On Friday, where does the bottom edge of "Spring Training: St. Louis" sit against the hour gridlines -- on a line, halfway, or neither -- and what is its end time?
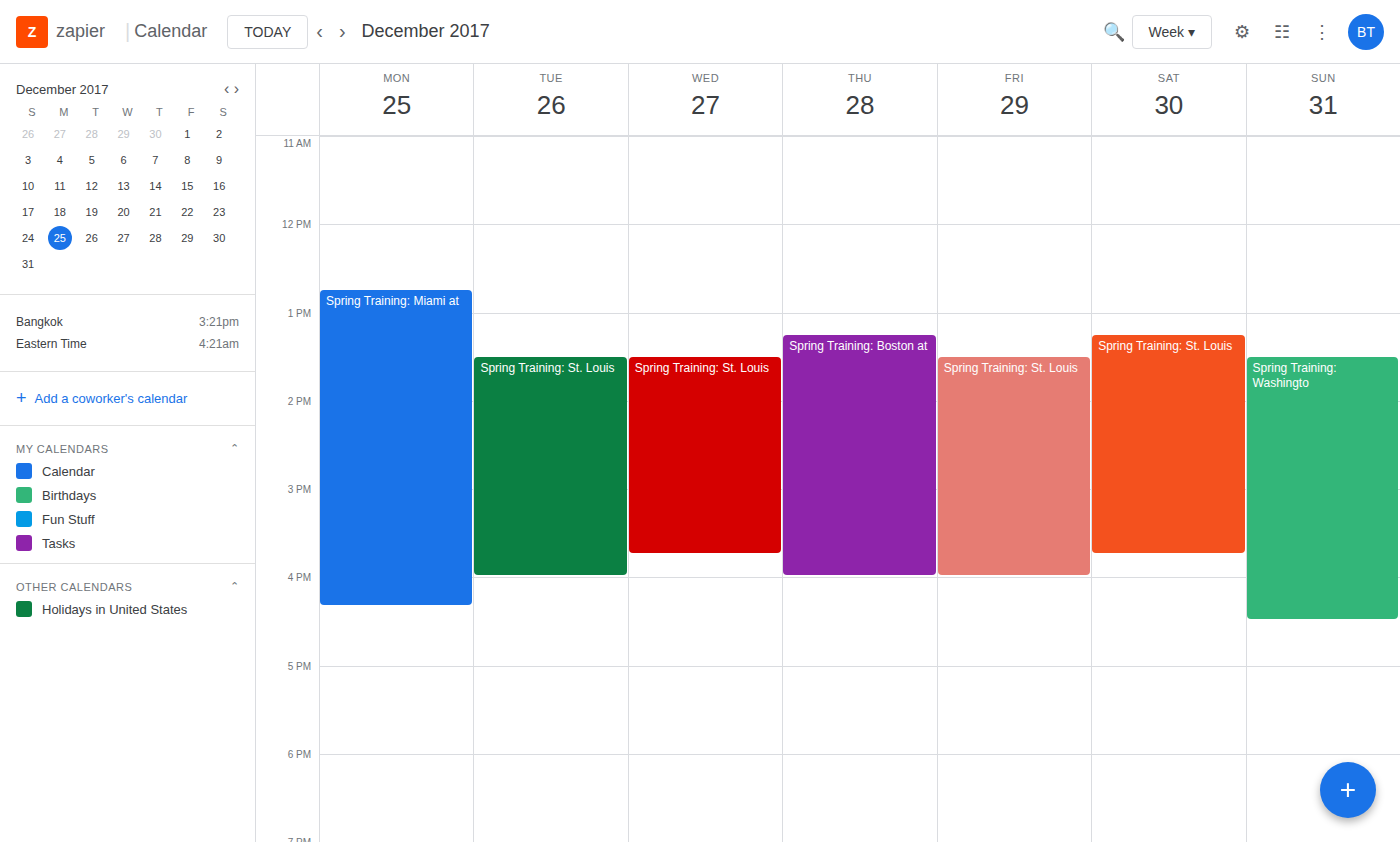
4:00 PM -- exactly on the 4 PM line.